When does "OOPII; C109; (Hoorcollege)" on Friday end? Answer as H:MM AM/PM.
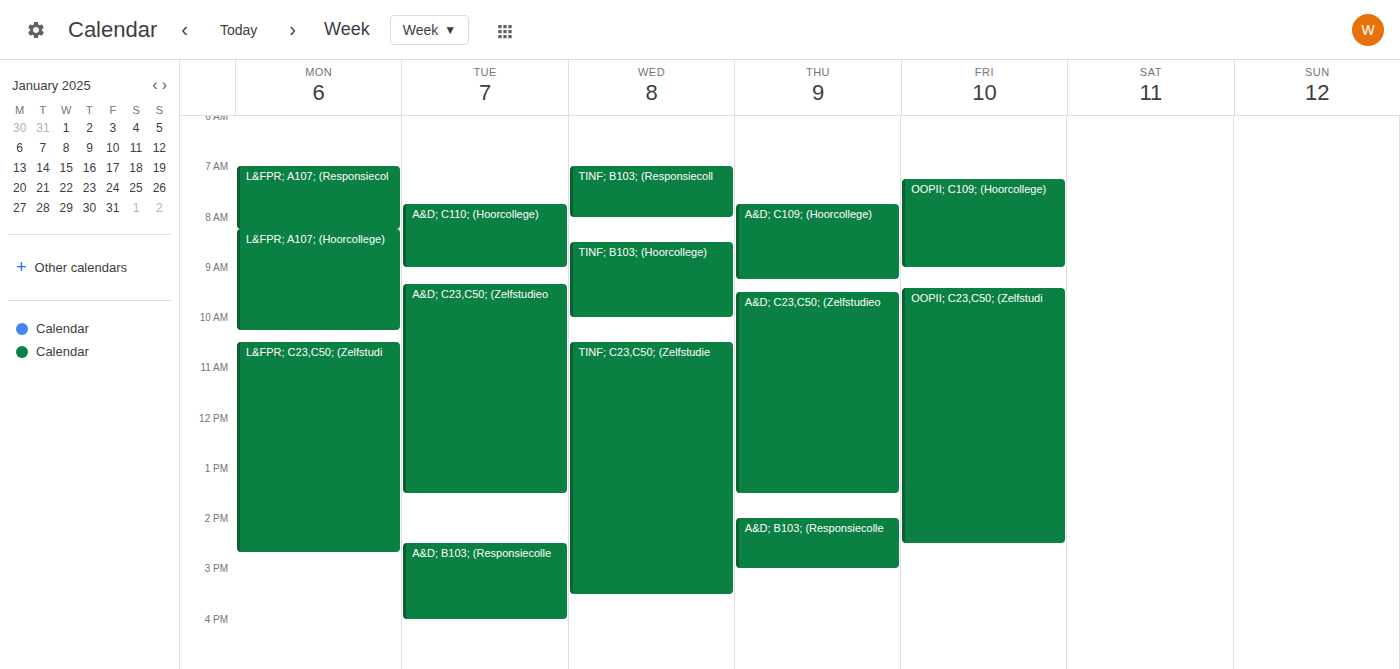
9:00 AM